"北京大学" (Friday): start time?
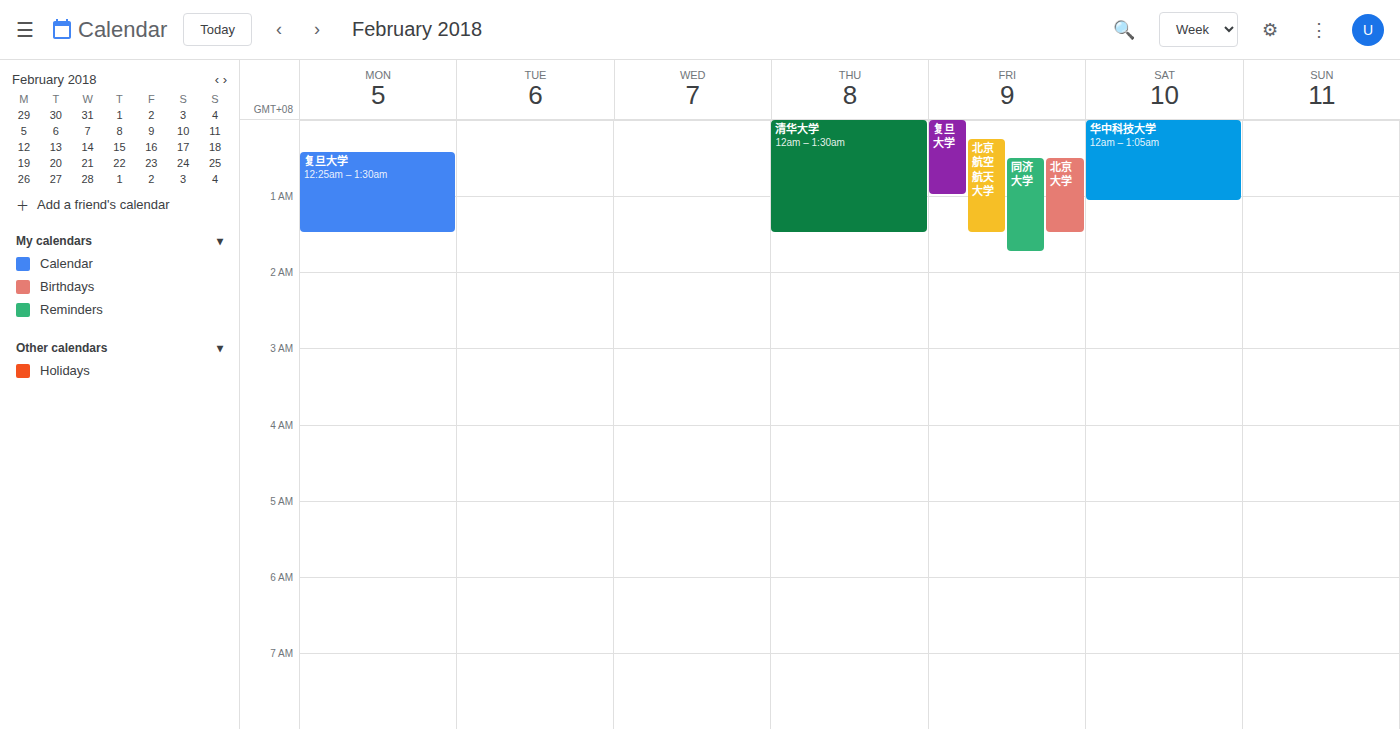
00:30